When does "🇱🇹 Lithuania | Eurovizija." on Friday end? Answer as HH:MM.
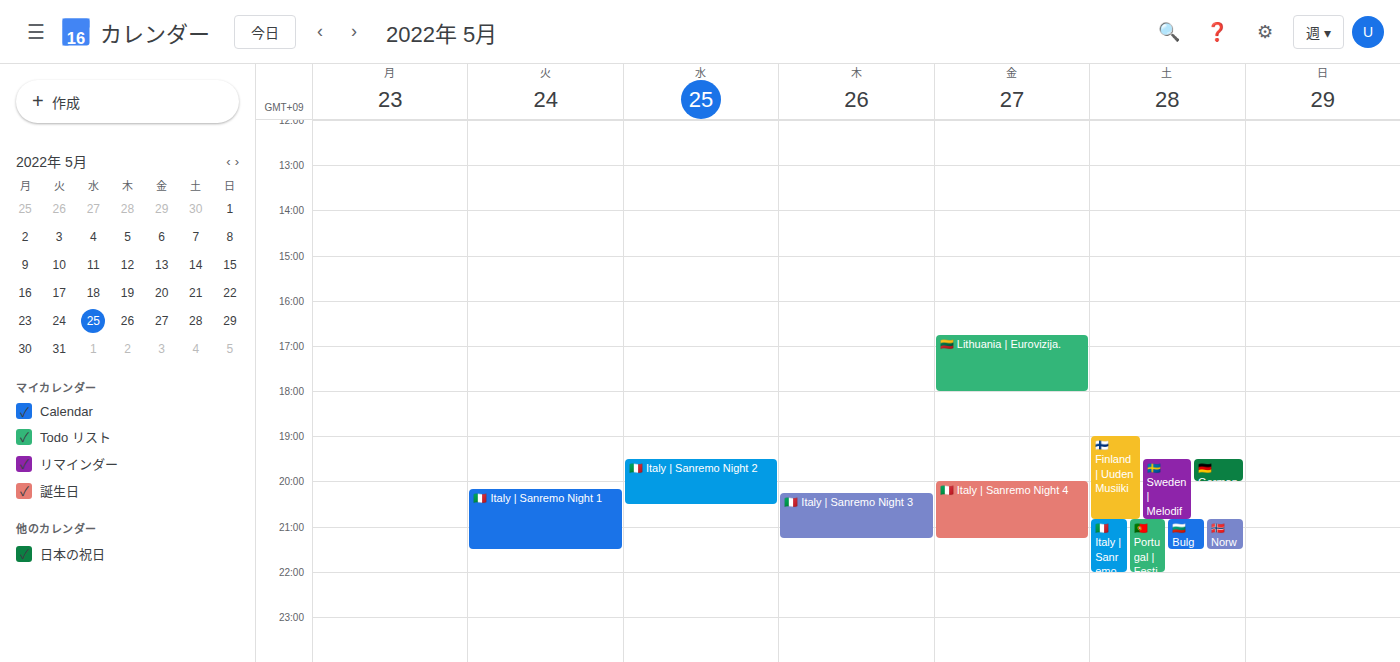
18:00